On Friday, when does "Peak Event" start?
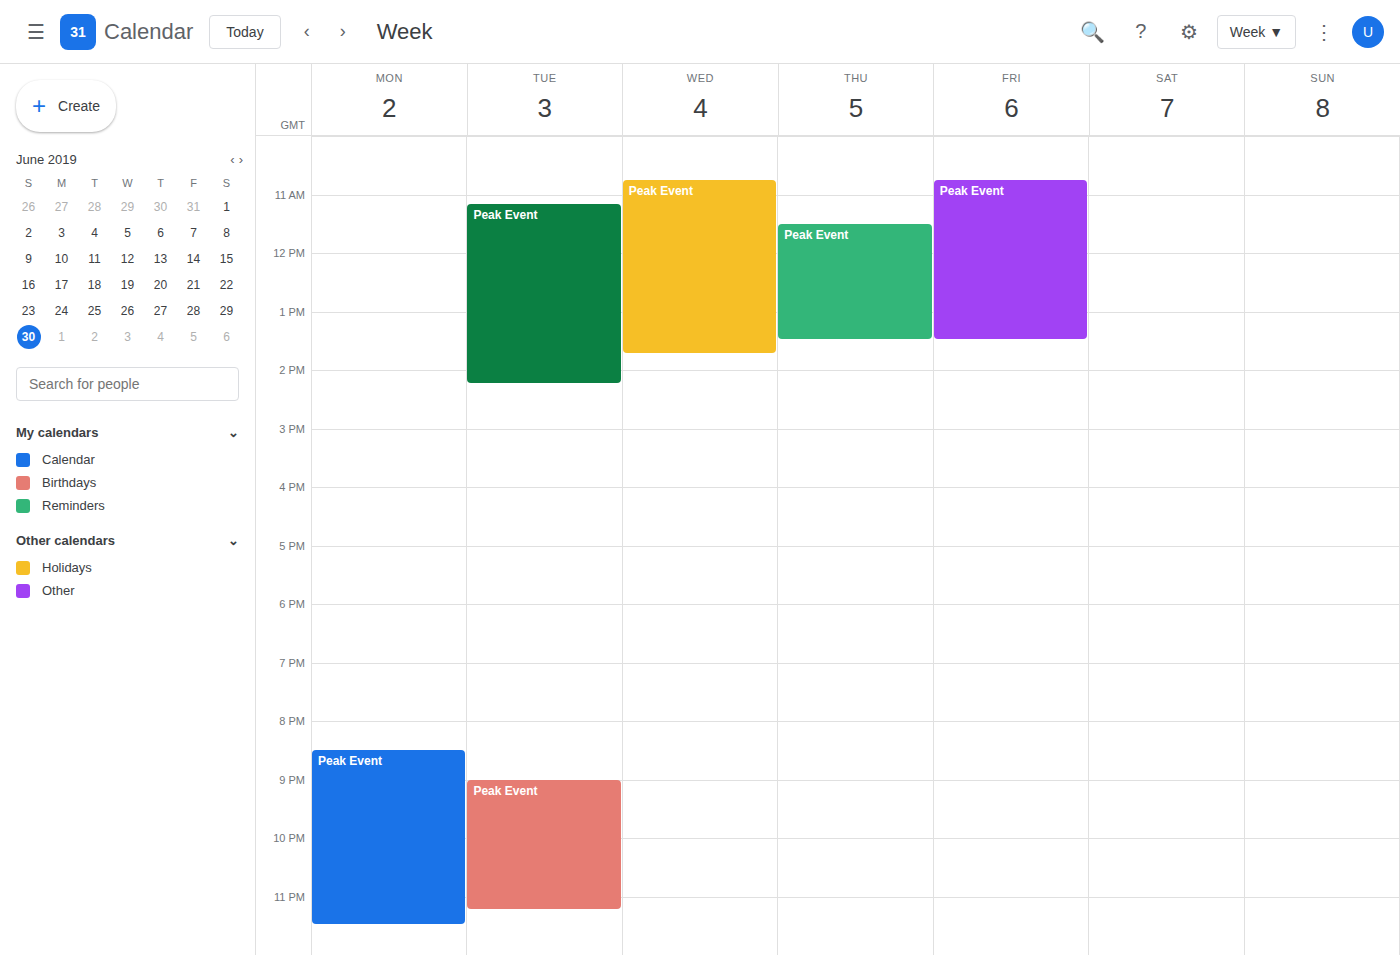
10:45 AM